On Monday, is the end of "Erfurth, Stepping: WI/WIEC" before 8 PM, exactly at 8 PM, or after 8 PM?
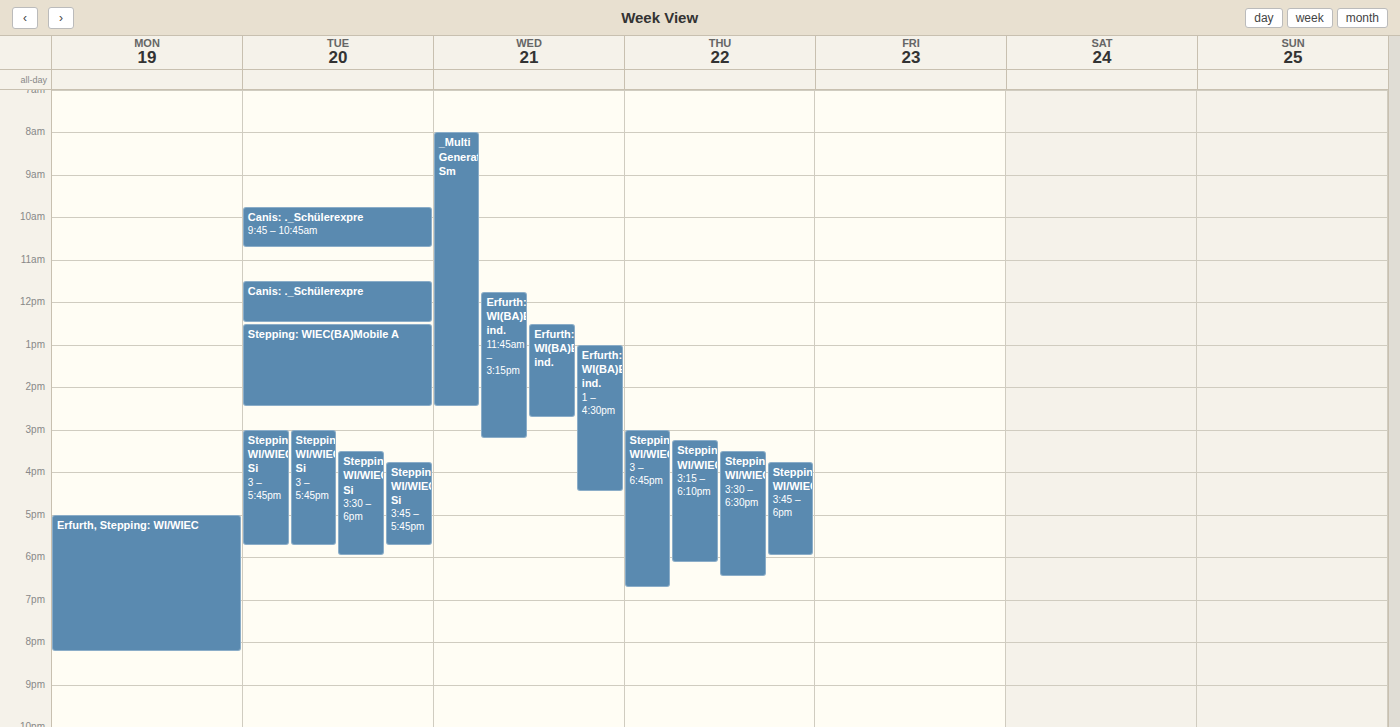
8:15 PM -- after 8 PM, 15 minutes below the 8 PM line.